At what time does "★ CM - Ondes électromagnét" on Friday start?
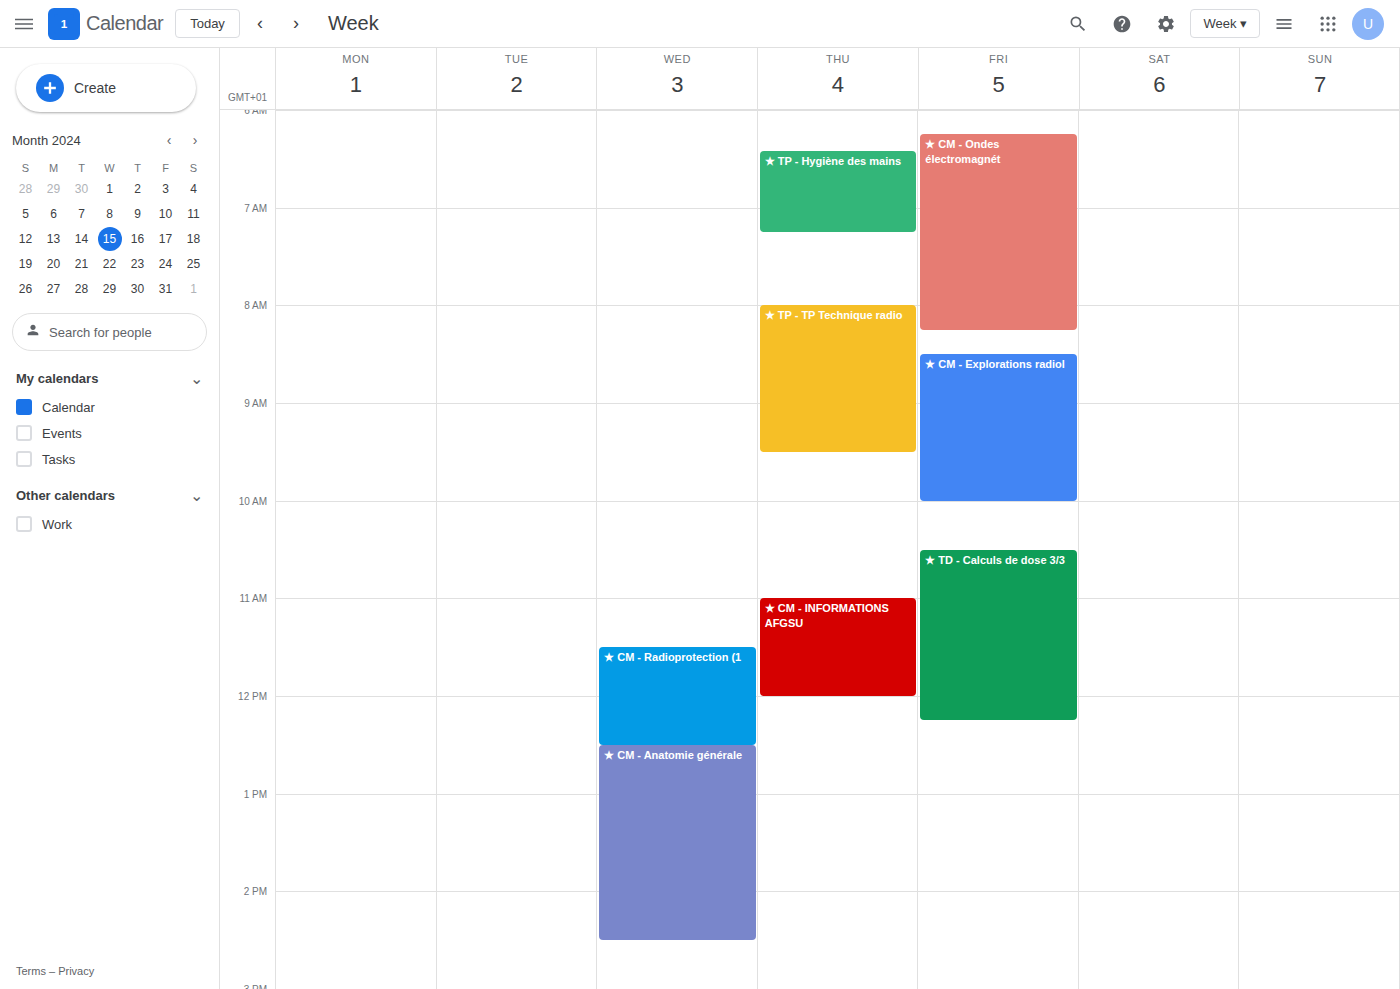
6:15 AM